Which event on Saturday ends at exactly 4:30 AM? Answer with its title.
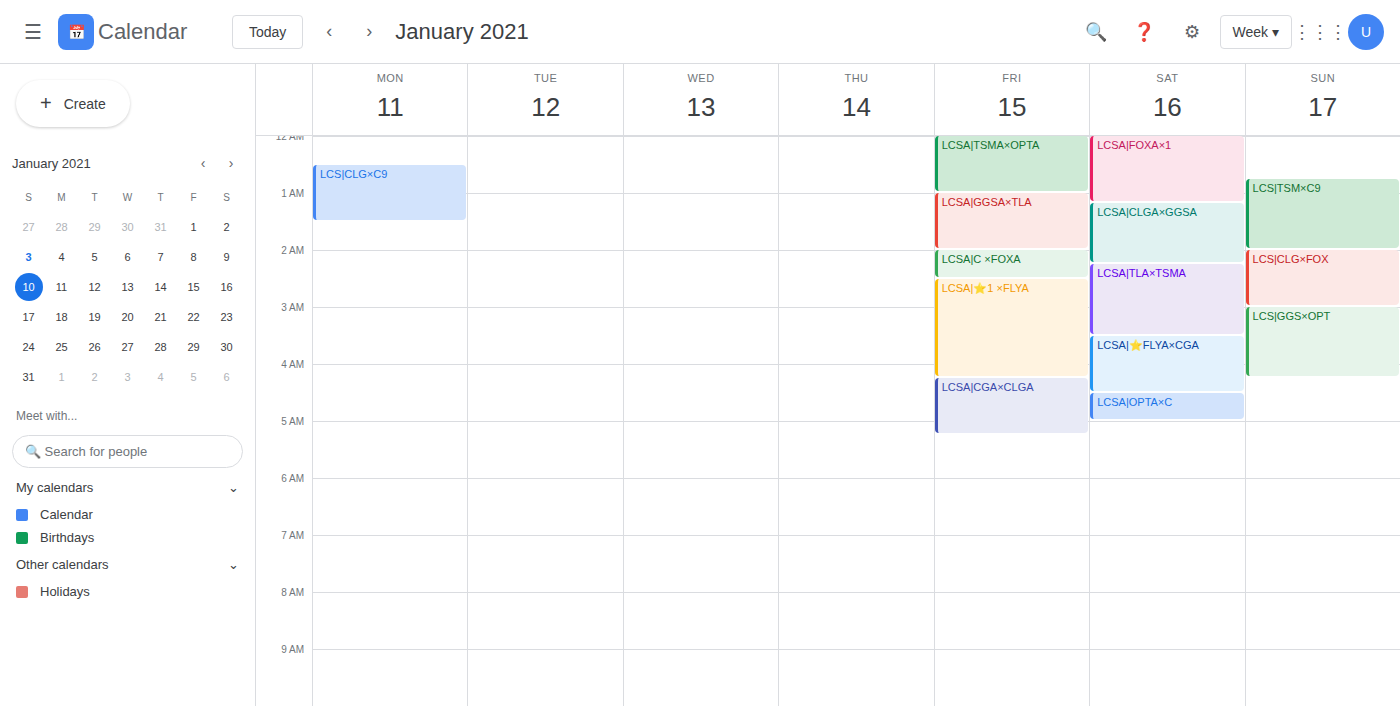
"LCSA|⭐FLYA×CGA"